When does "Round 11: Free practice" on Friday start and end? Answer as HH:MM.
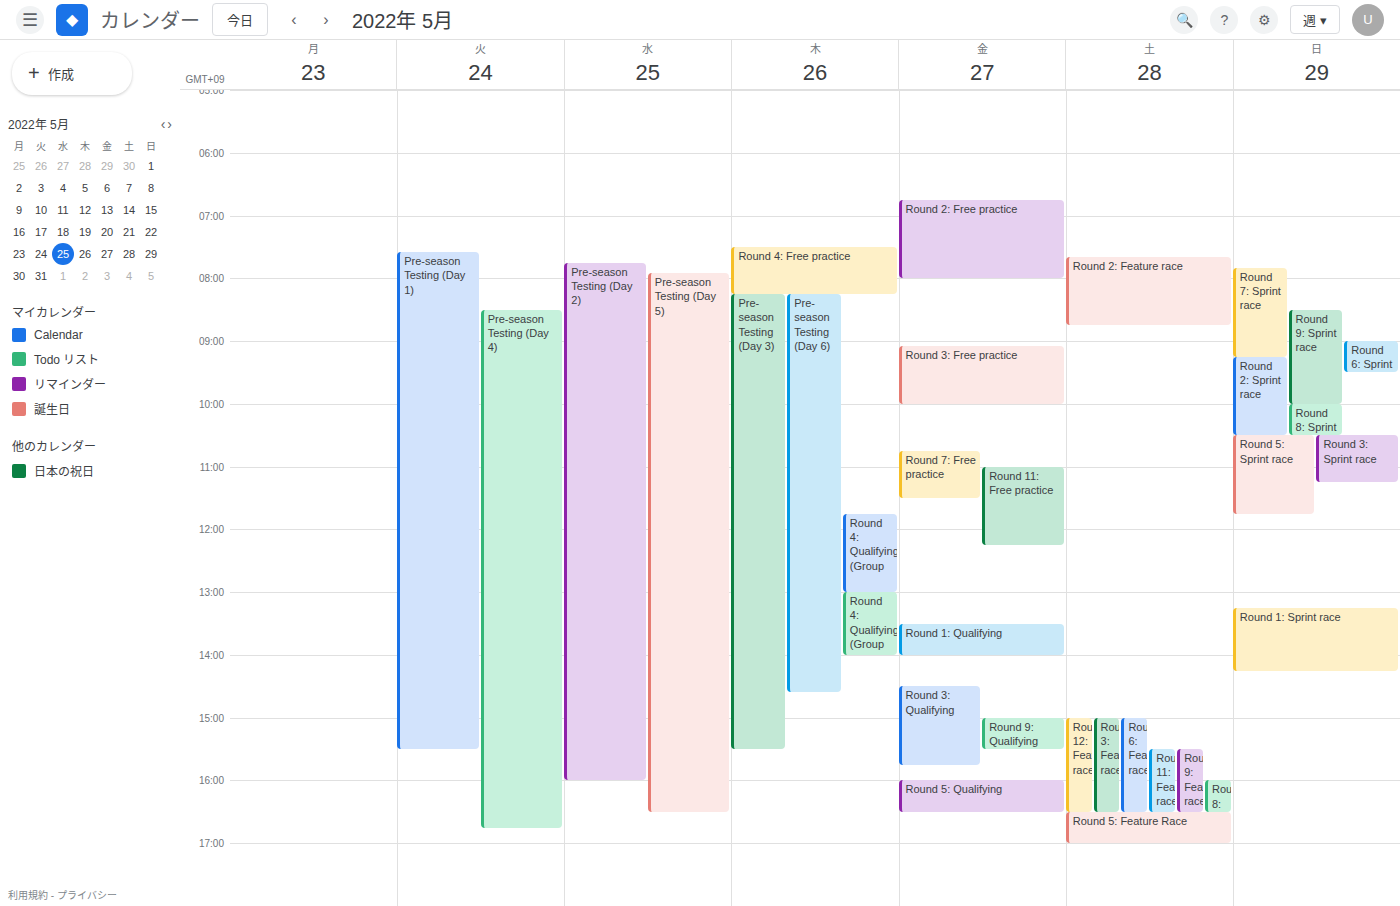
11:00 to 12:15